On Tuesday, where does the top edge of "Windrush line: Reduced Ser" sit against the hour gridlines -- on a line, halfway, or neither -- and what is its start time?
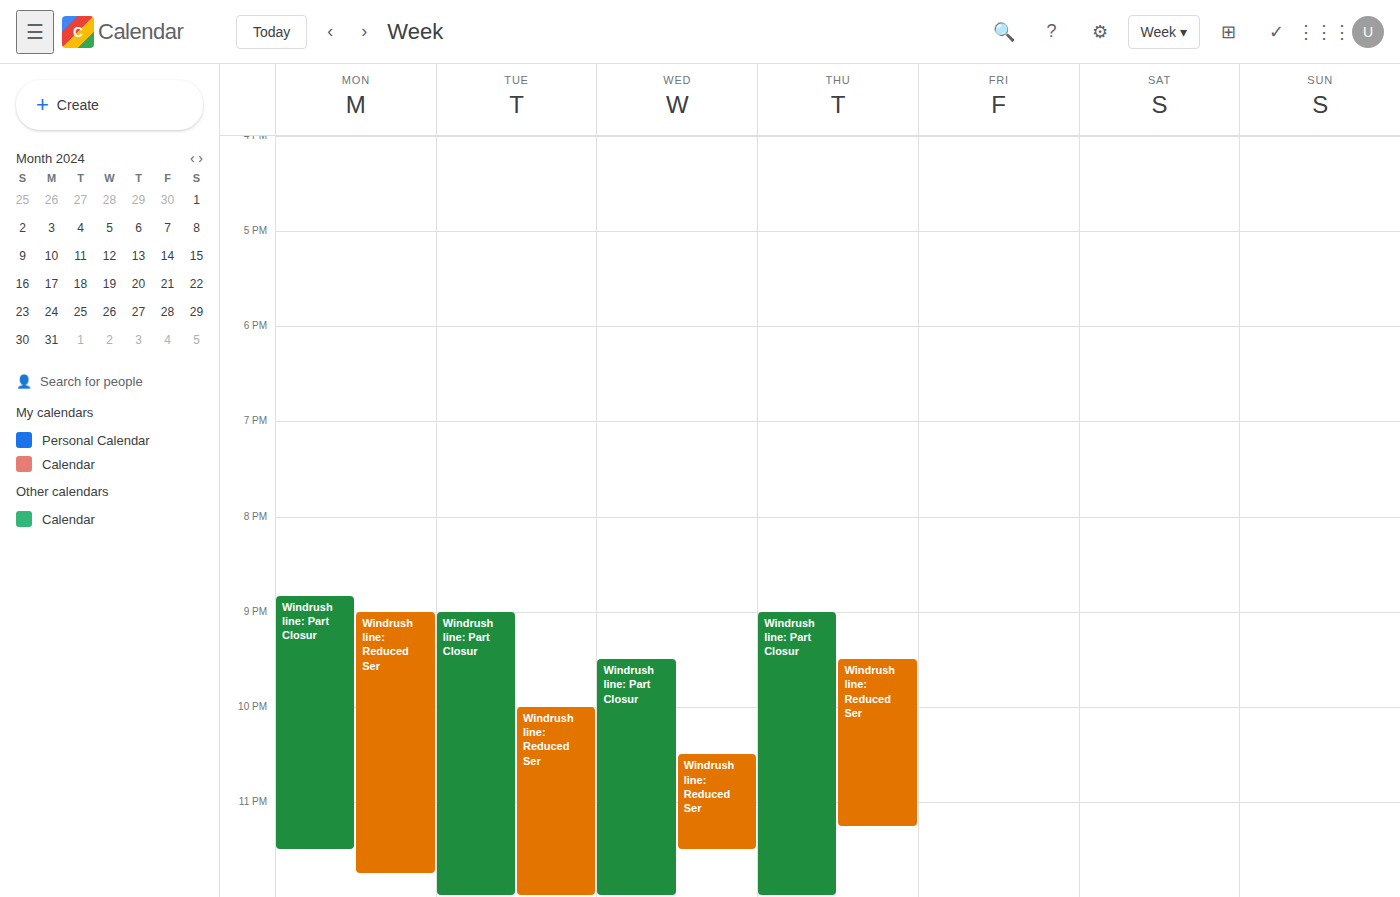
10:00 PM -- exactly on the 10 PM line.